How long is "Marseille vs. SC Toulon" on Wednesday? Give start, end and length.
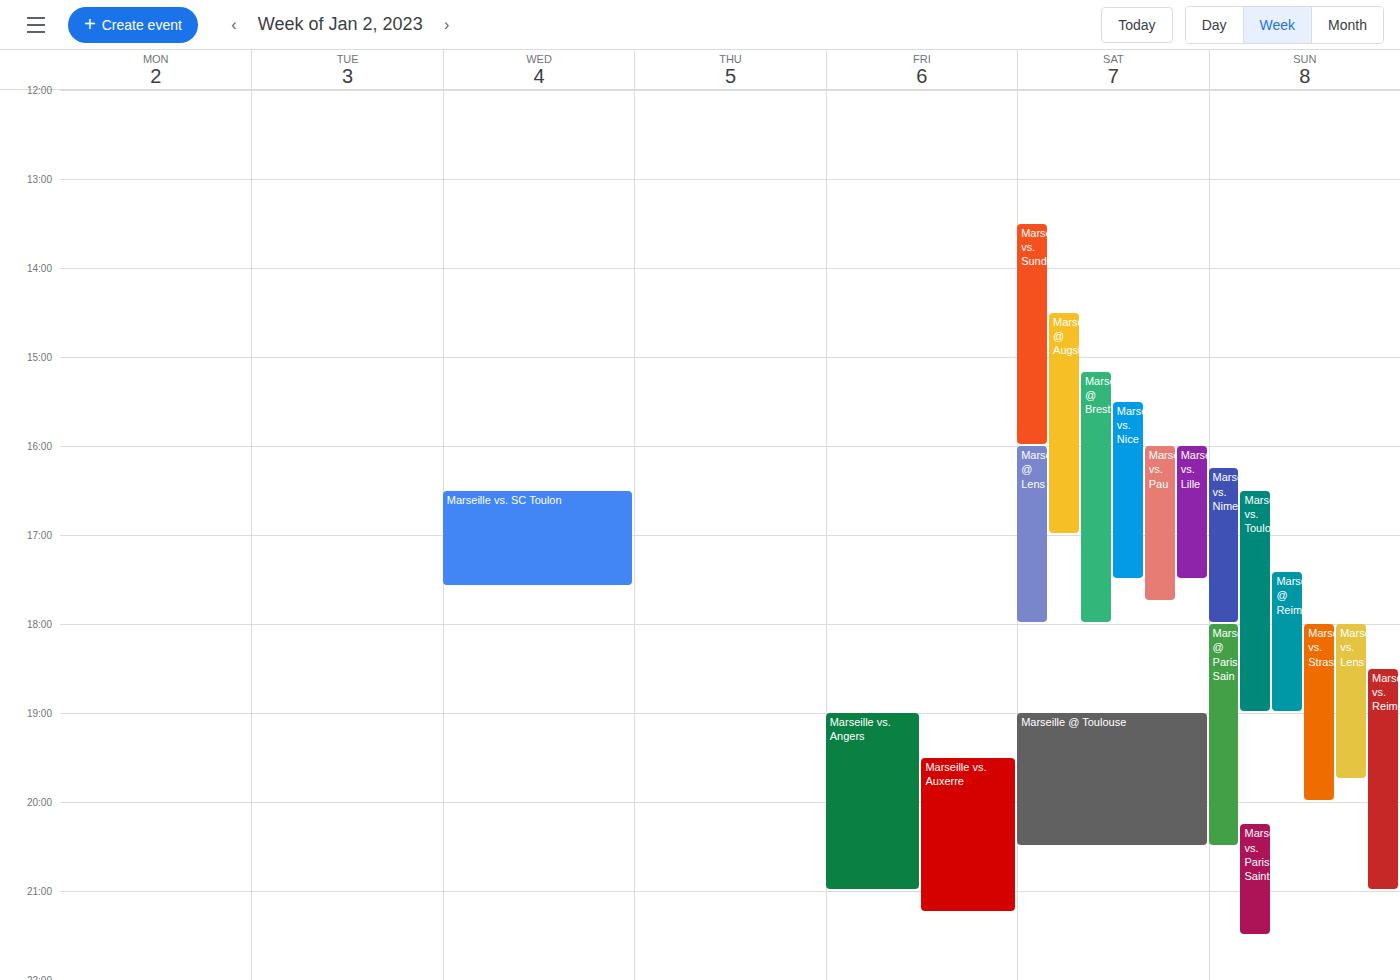
4:30 PM to 5:35 PM, 1 hour 5 minutes